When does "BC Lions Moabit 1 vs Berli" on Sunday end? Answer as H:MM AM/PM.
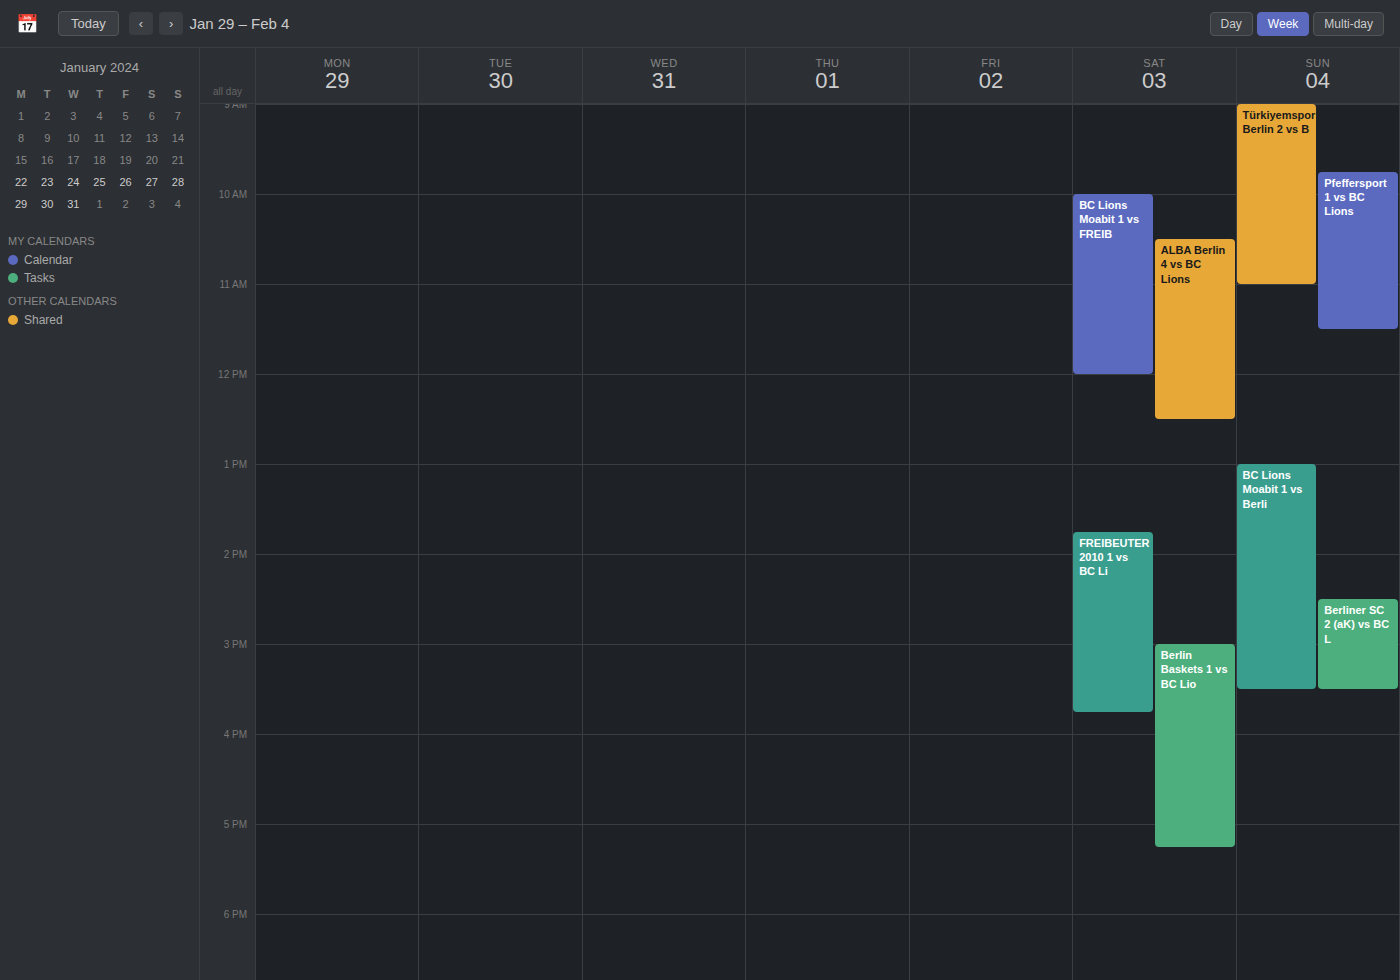
3:30 PM